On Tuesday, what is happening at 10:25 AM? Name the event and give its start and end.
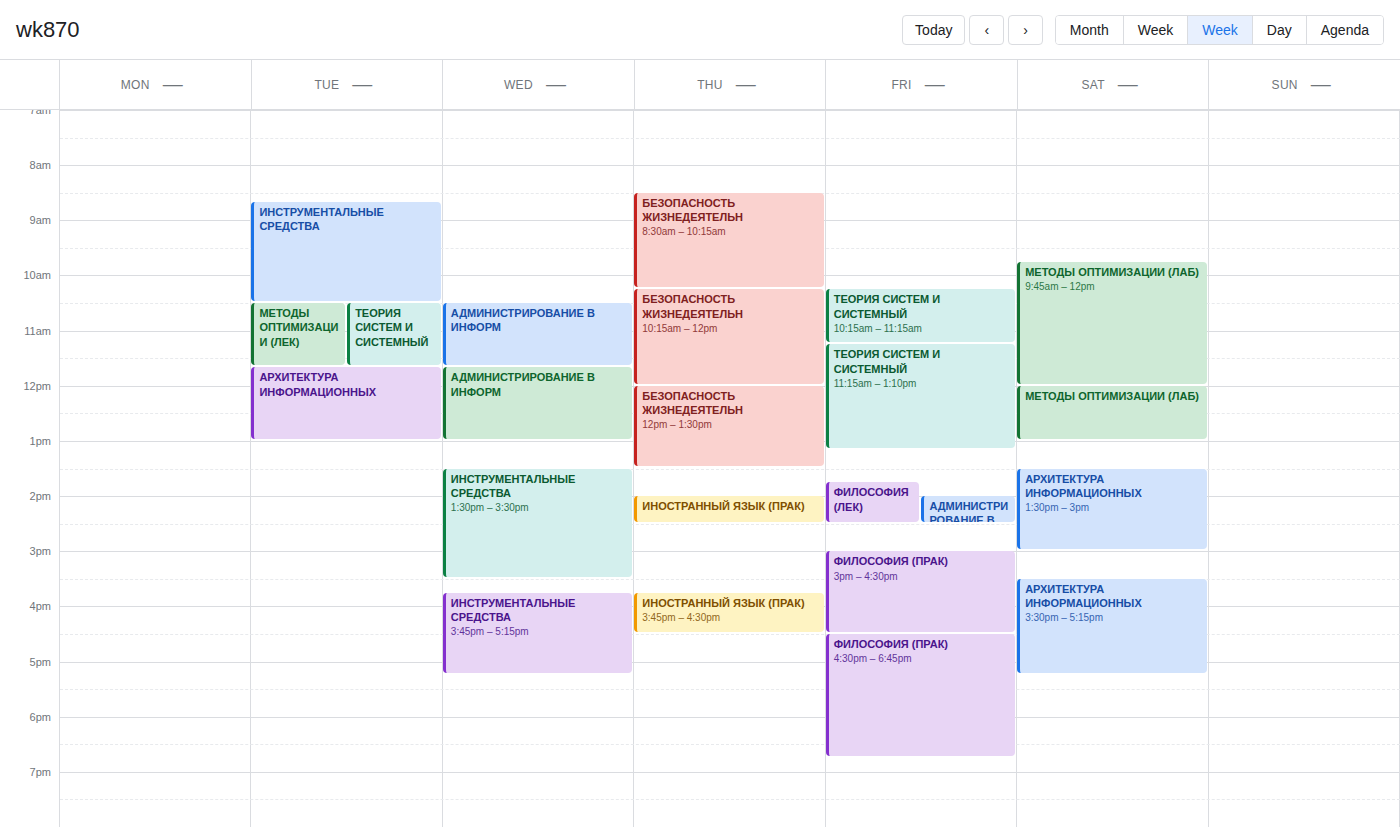
"ИНСТРУМЕНТАЛЬНЫЕ СРЕДСТВА", 8:40 AM to 10:30 AM